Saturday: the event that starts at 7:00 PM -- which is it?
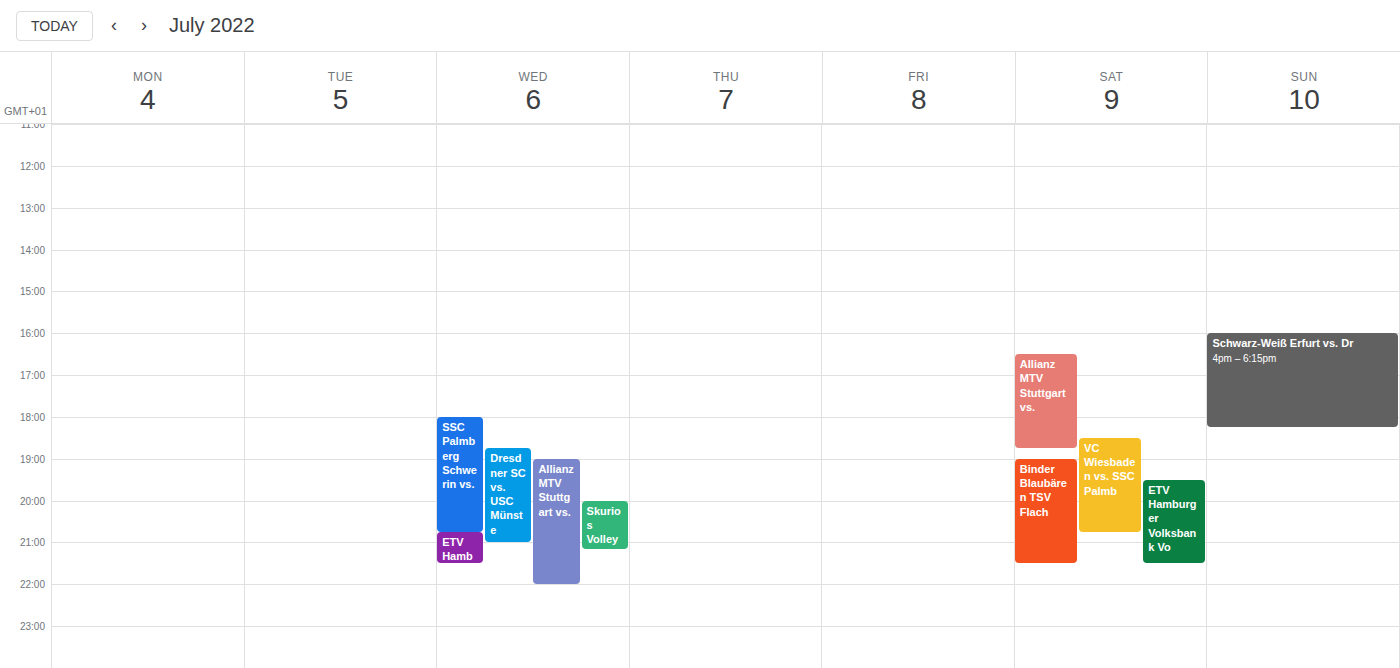
"Binder Blaubären TSV Flach"